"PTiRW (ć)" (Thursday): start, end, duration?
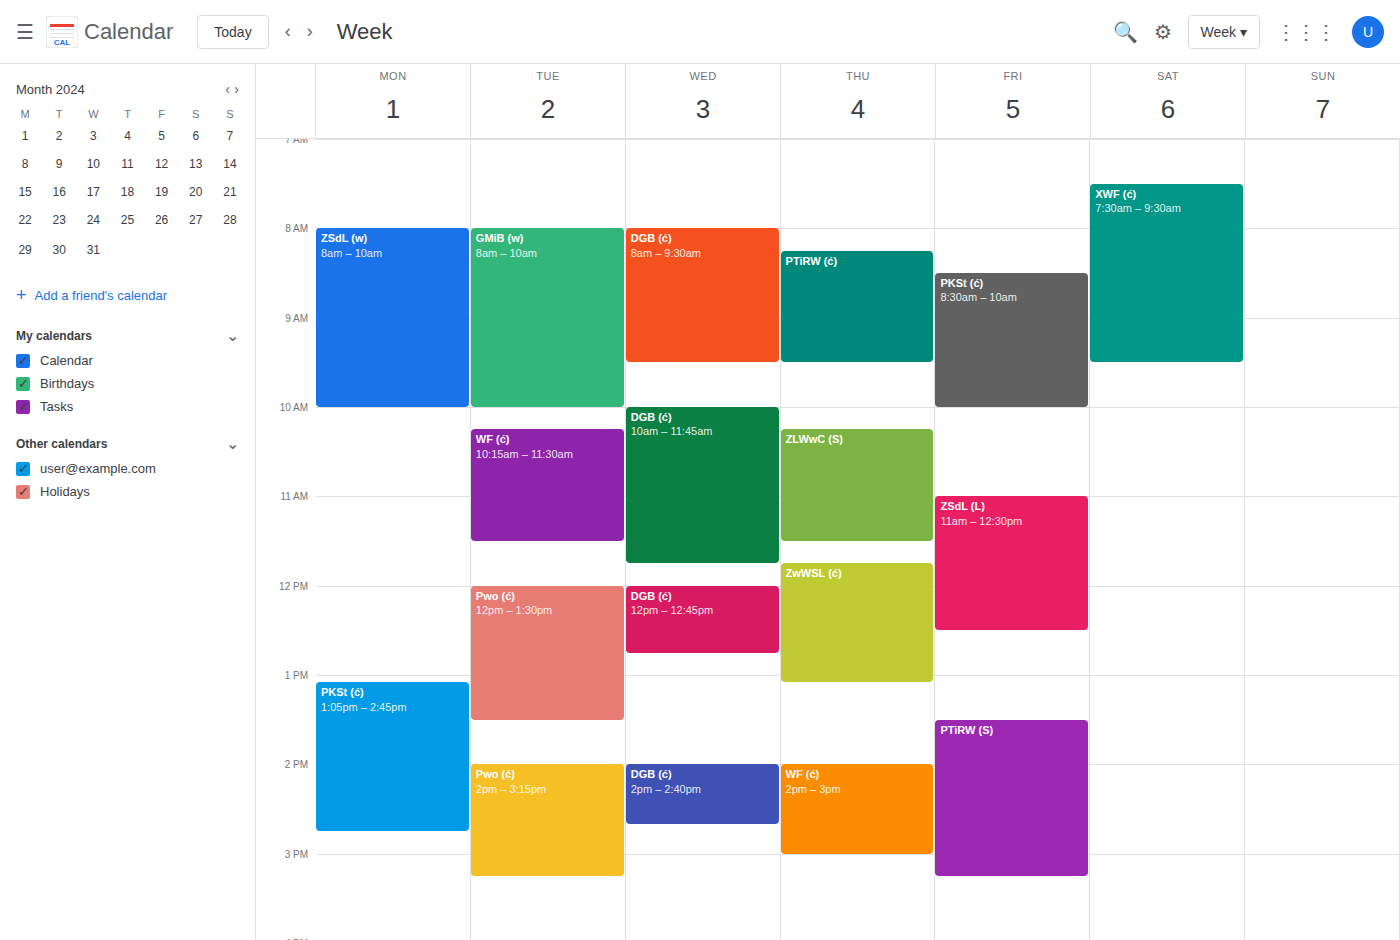
8:15 AM to 9:30 AM, 1 hour 15 minutes